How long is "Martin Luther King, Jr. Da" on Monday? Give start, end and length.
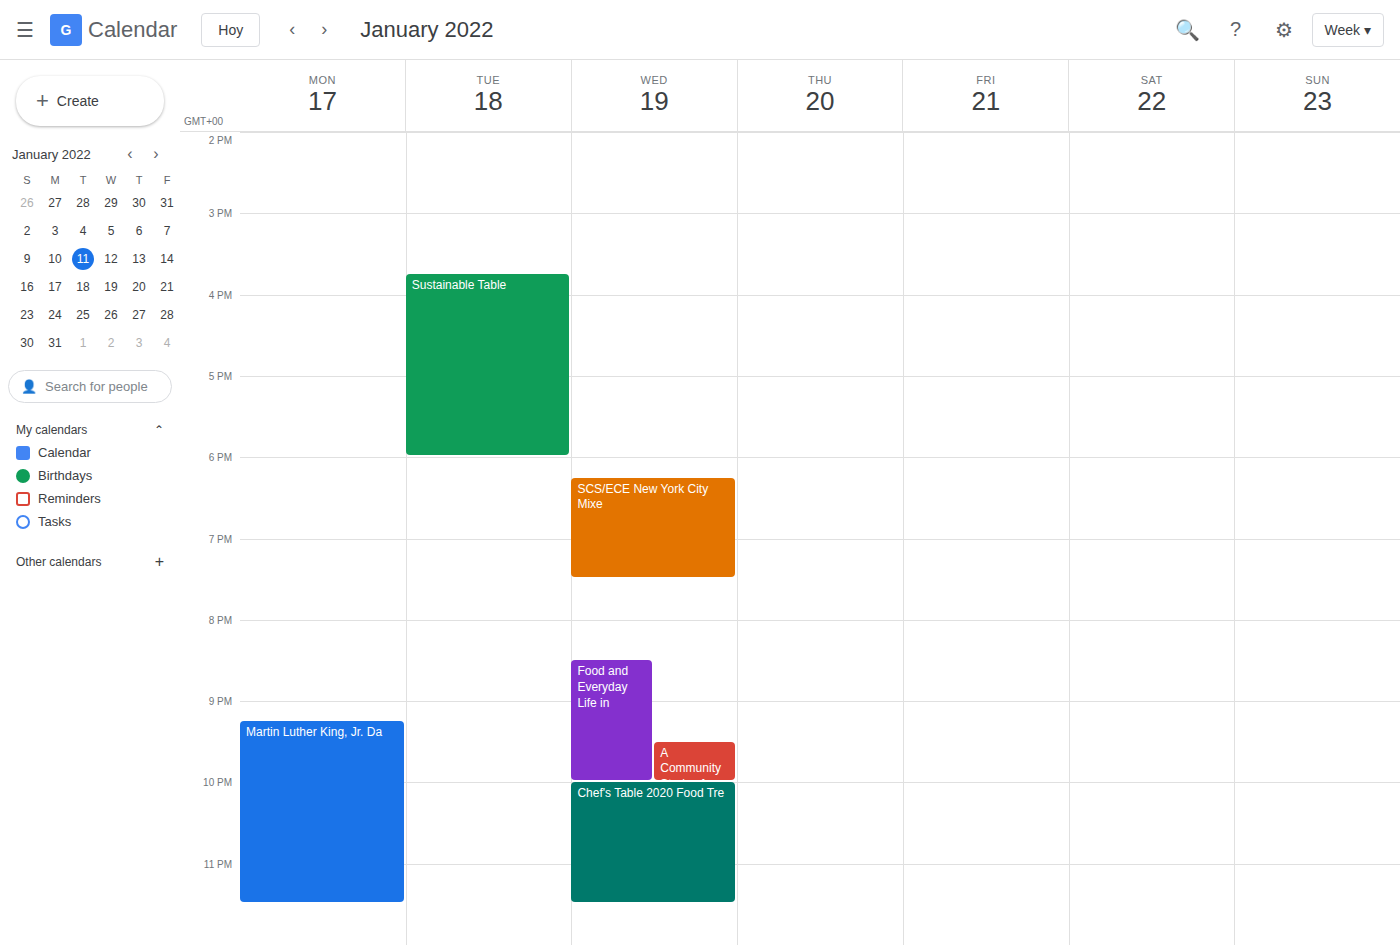
9:15 PM to 11:30 PM, 2 hours 15 minutes